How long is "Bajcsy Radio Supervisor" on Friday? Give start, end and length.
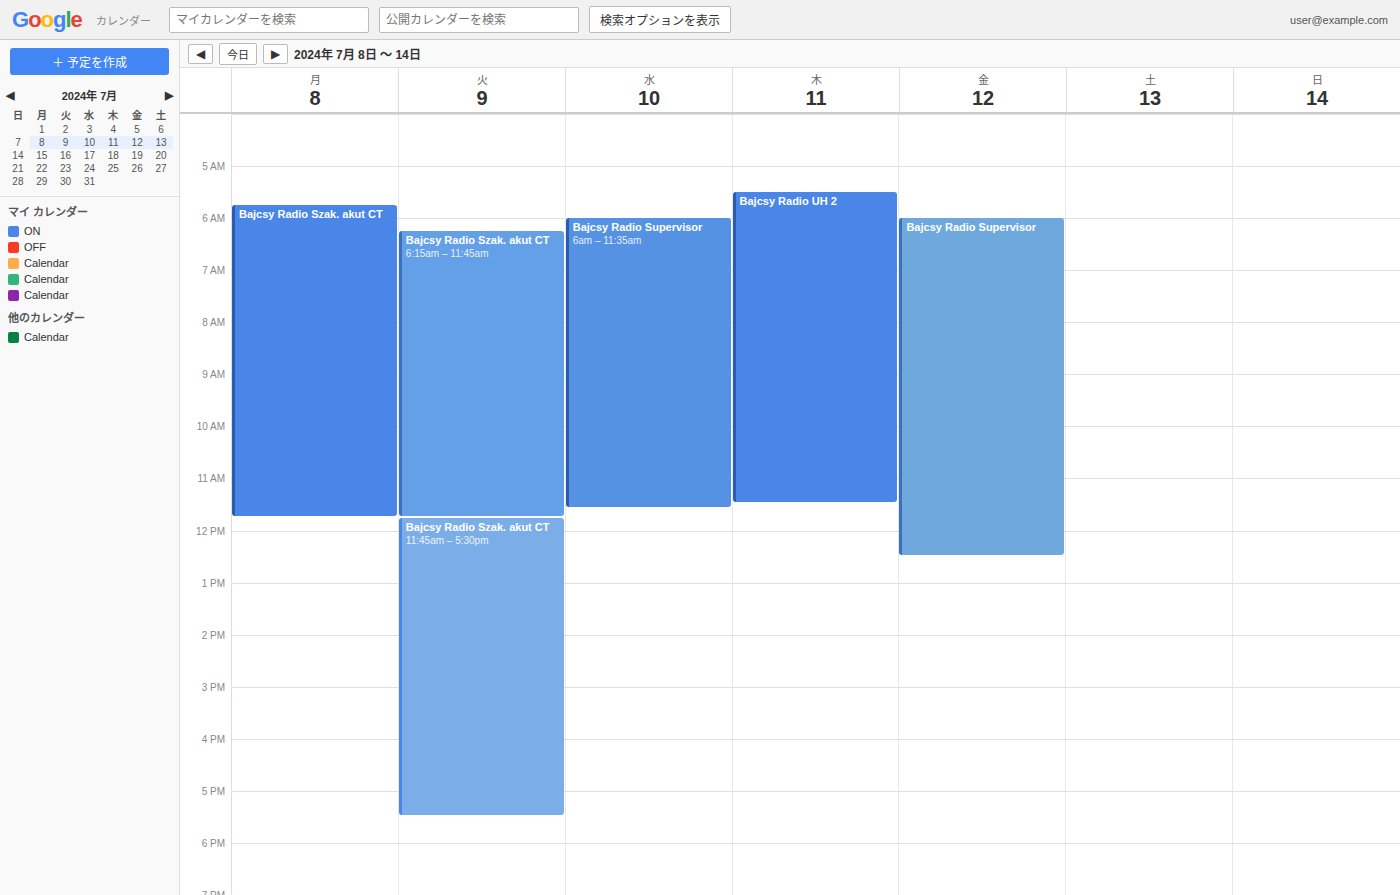
6:00 AM to 12:30 PM, 6 hours 30 minutes